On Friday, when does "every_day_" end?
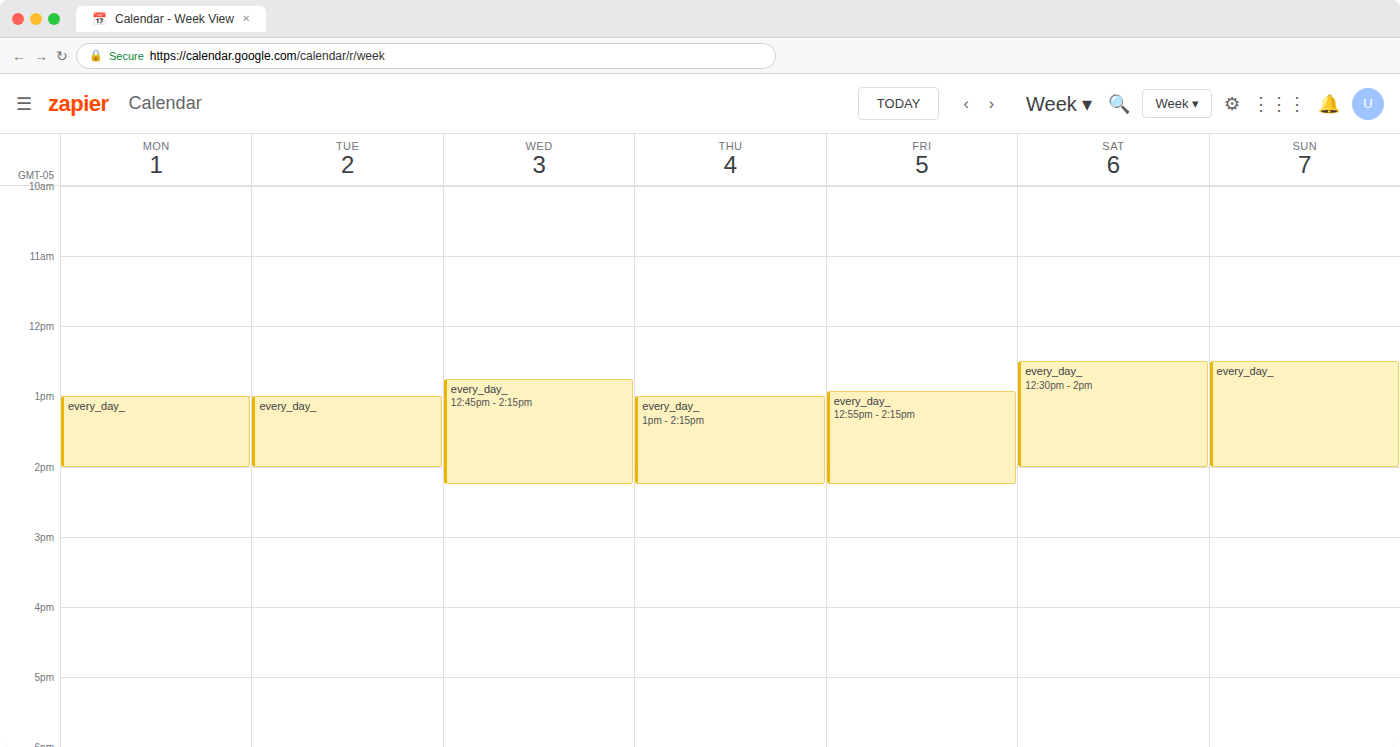
14:15